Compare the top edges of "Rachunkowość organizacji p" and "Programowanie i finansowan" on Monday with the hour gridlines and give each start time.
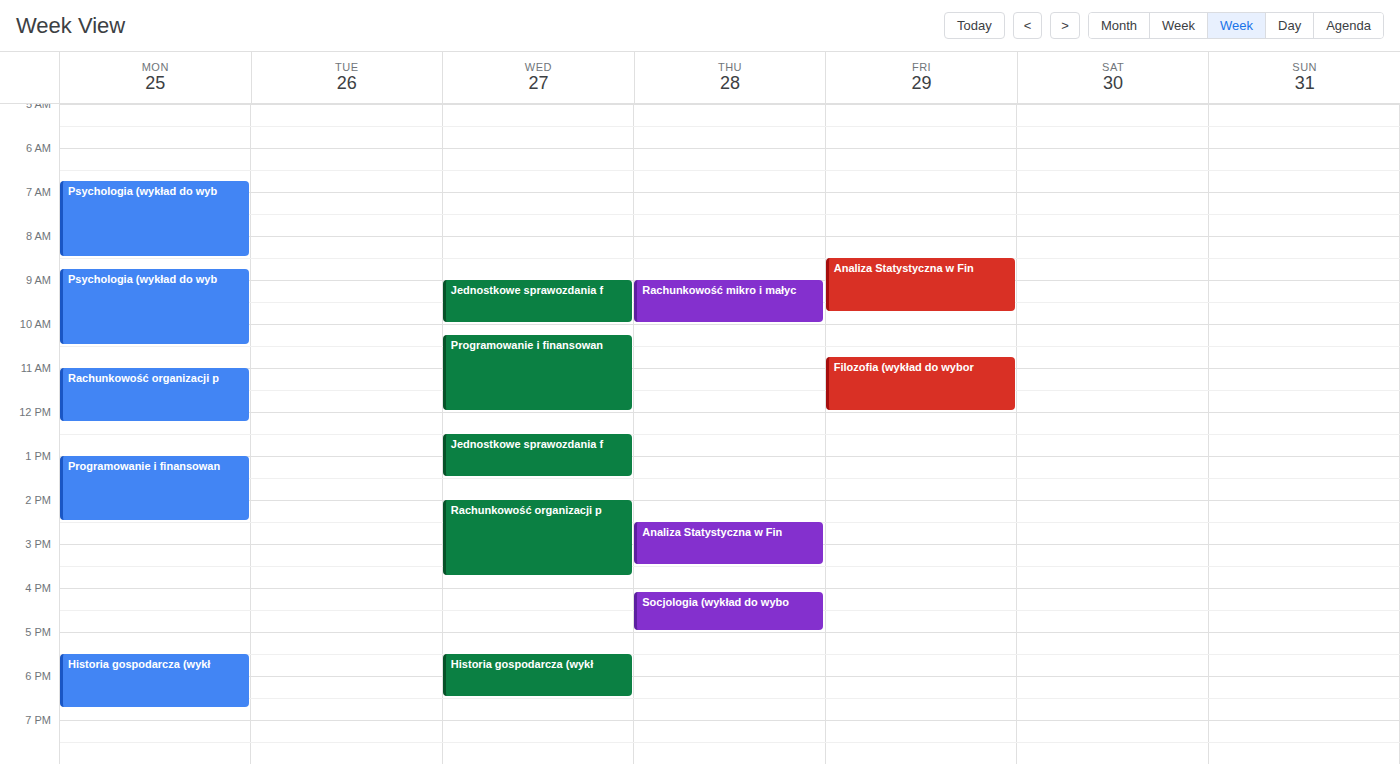
"Rachunkowość organizacji p": 11:00, exactly on the 11:00 line. "Programowanie i finansowan": 13:00, exactly on the 13:00 line.